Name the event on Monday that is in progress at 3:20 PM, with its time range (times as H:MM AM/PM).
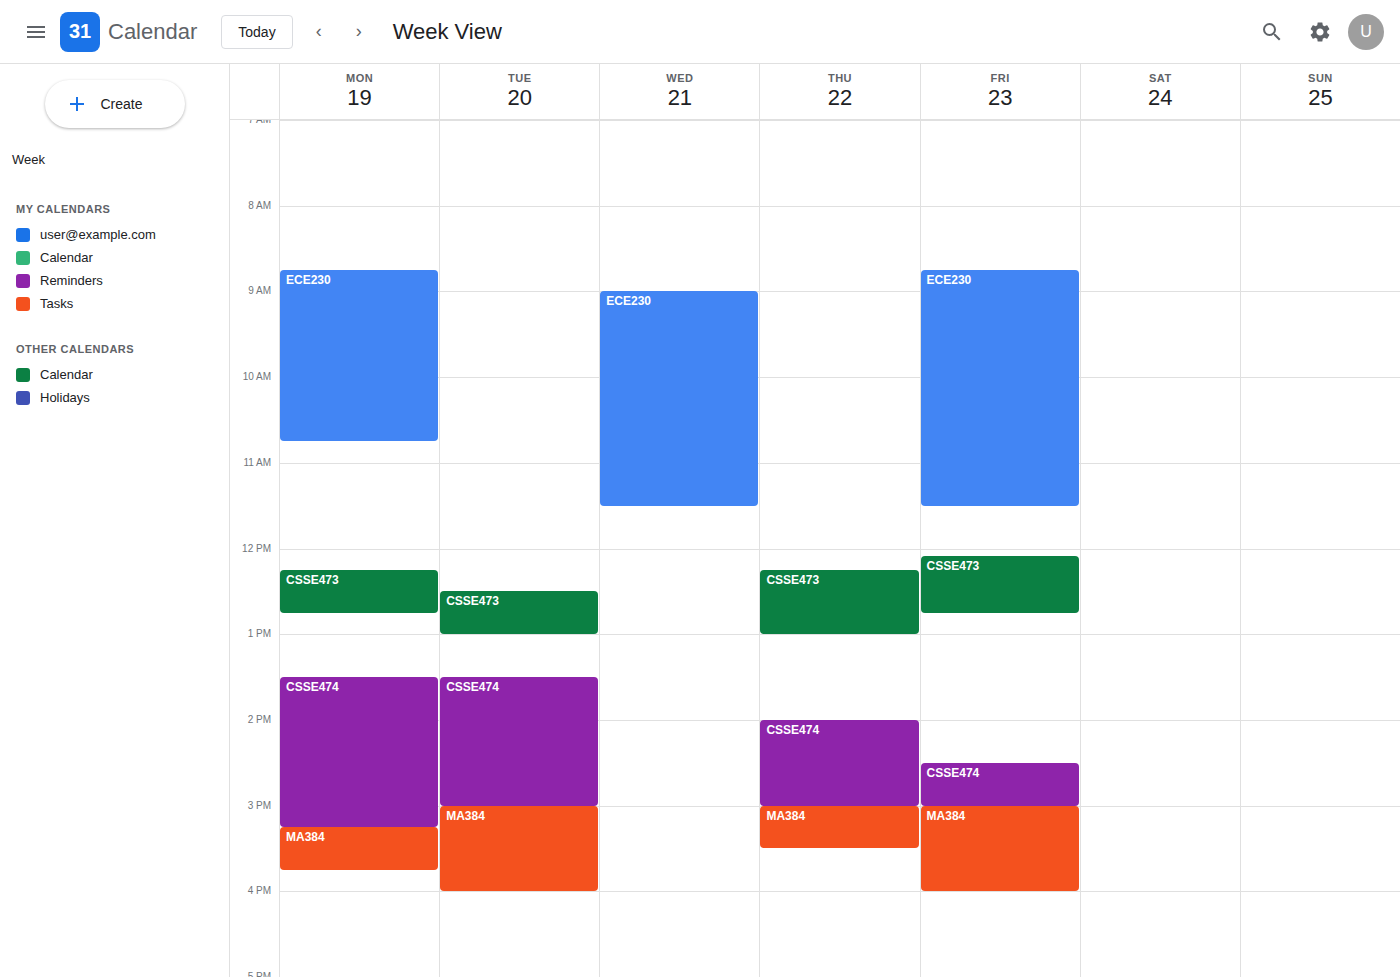
"MA384", 3:15 PM to 3:45 PM